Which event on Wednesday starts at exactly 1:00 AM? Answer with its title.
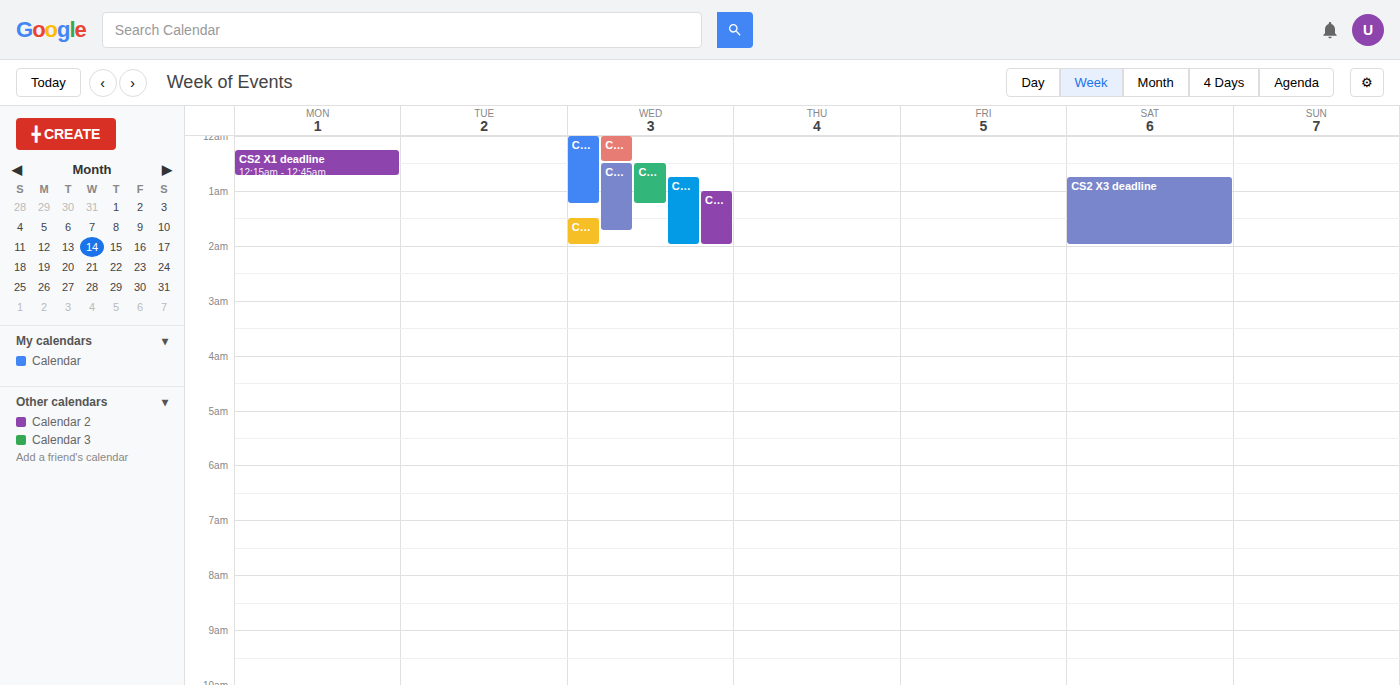
"CS2 Y2 deadline"